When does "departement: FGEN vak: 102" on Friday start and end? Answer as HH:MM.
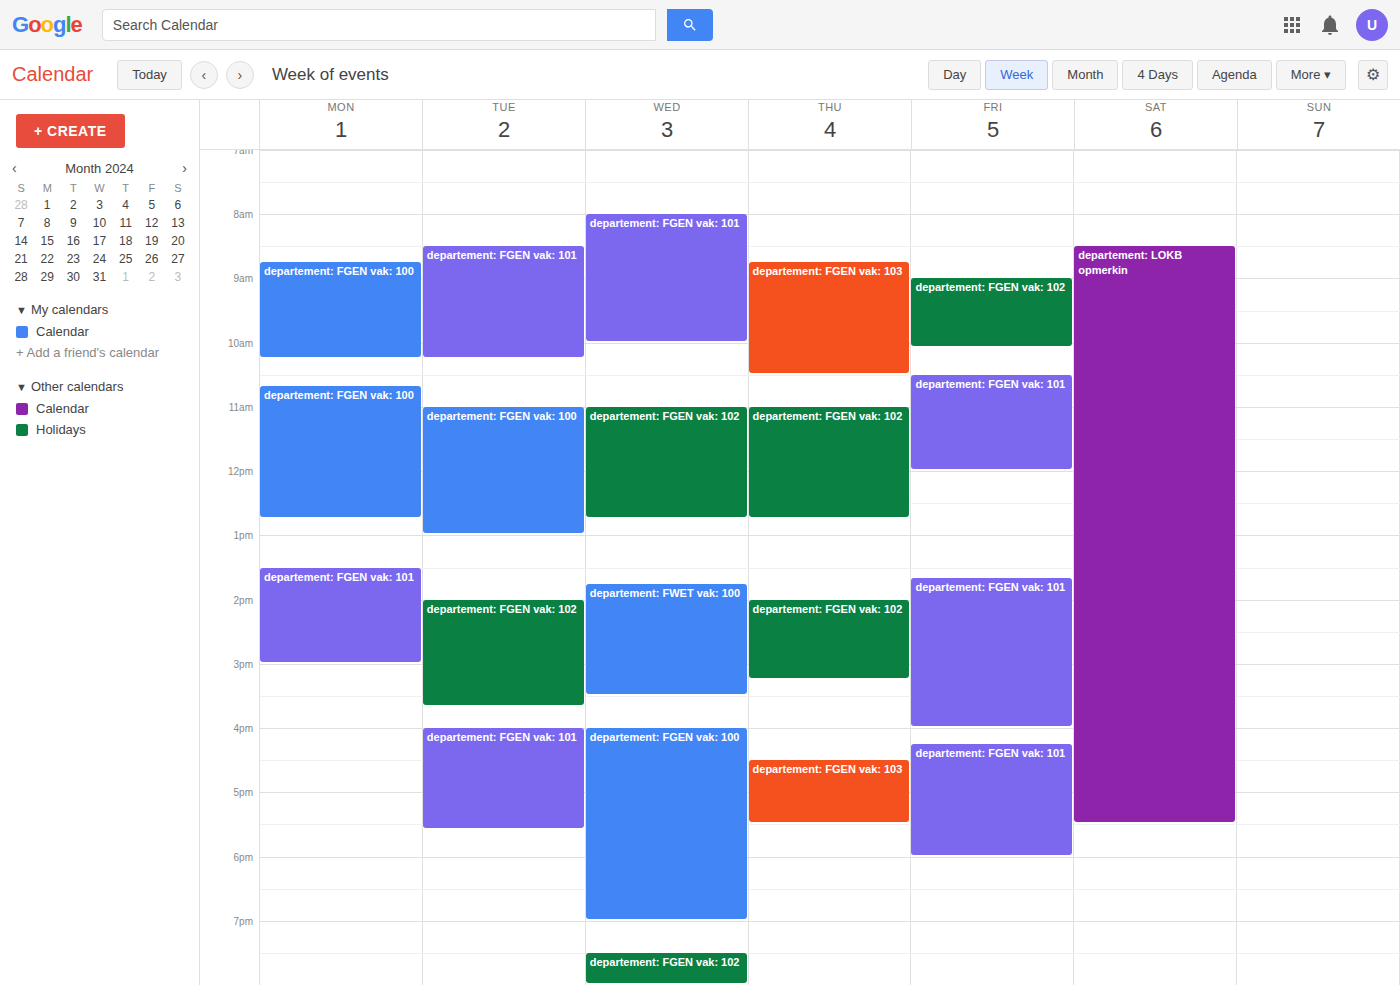
09:00 to 10:05